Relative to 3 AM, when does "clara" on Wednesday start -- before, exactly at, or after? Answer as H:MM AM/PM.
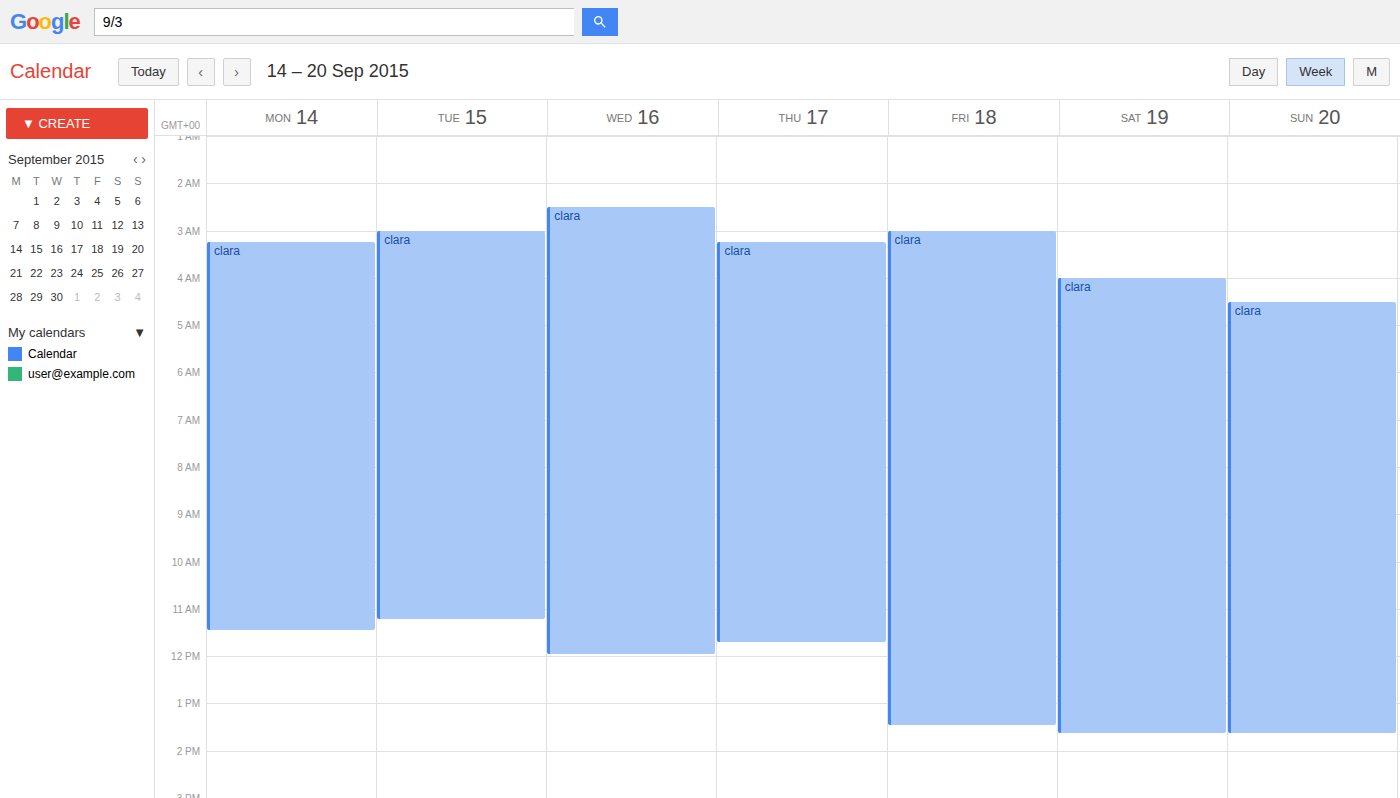
2:30 AM -- before 3 AM, 30 minutes above the 3 AM line.